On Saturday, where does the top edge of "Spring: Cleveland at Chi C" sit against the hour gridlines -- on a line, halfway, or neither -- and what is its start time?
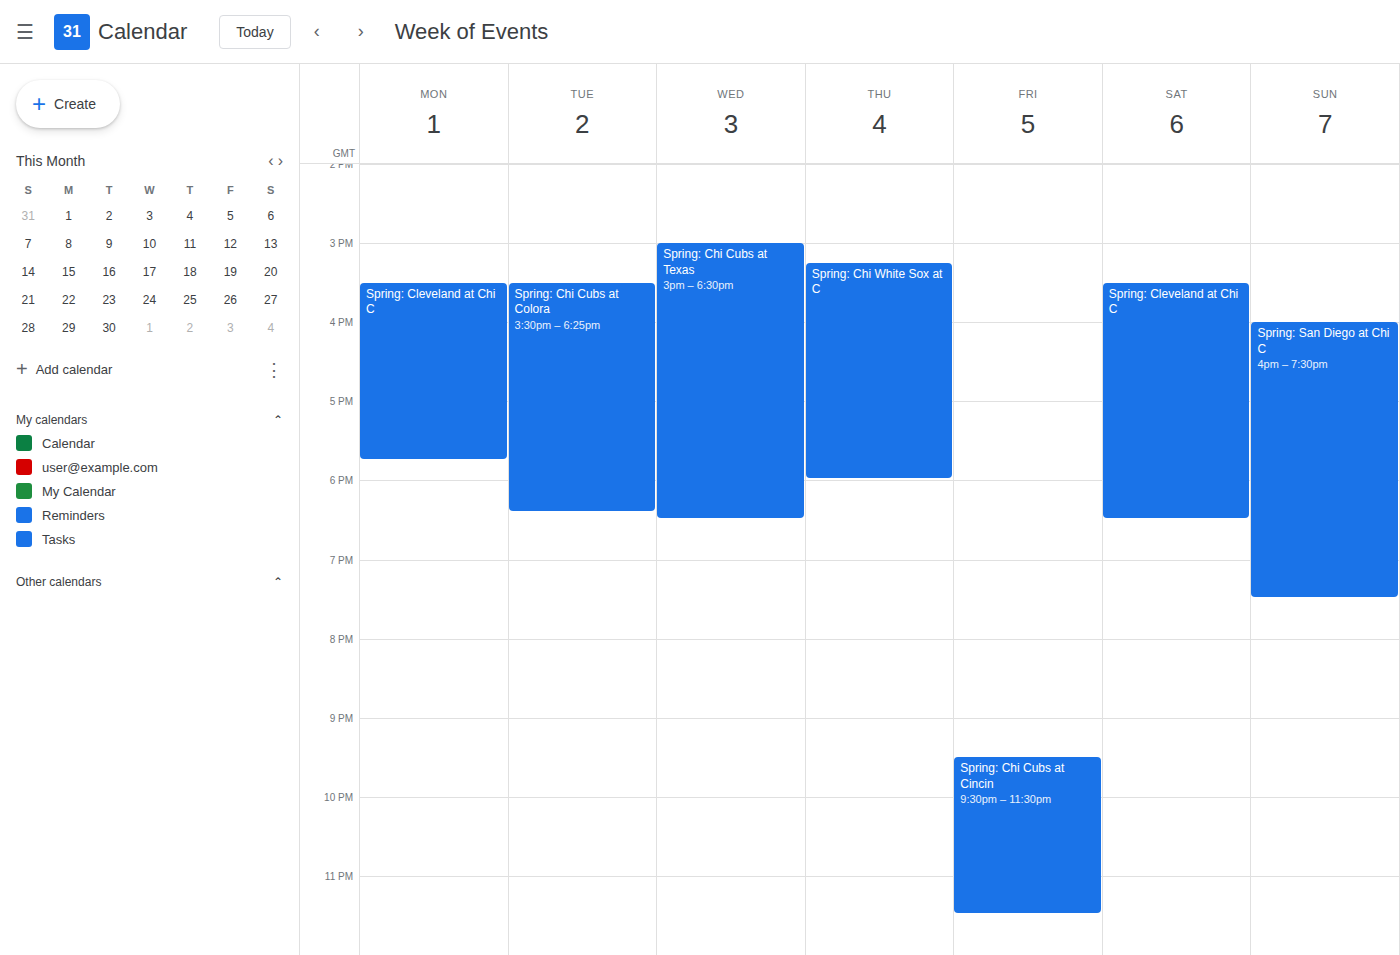
3:30 PM -- halfway between the 3 PM and 4 PM lines.